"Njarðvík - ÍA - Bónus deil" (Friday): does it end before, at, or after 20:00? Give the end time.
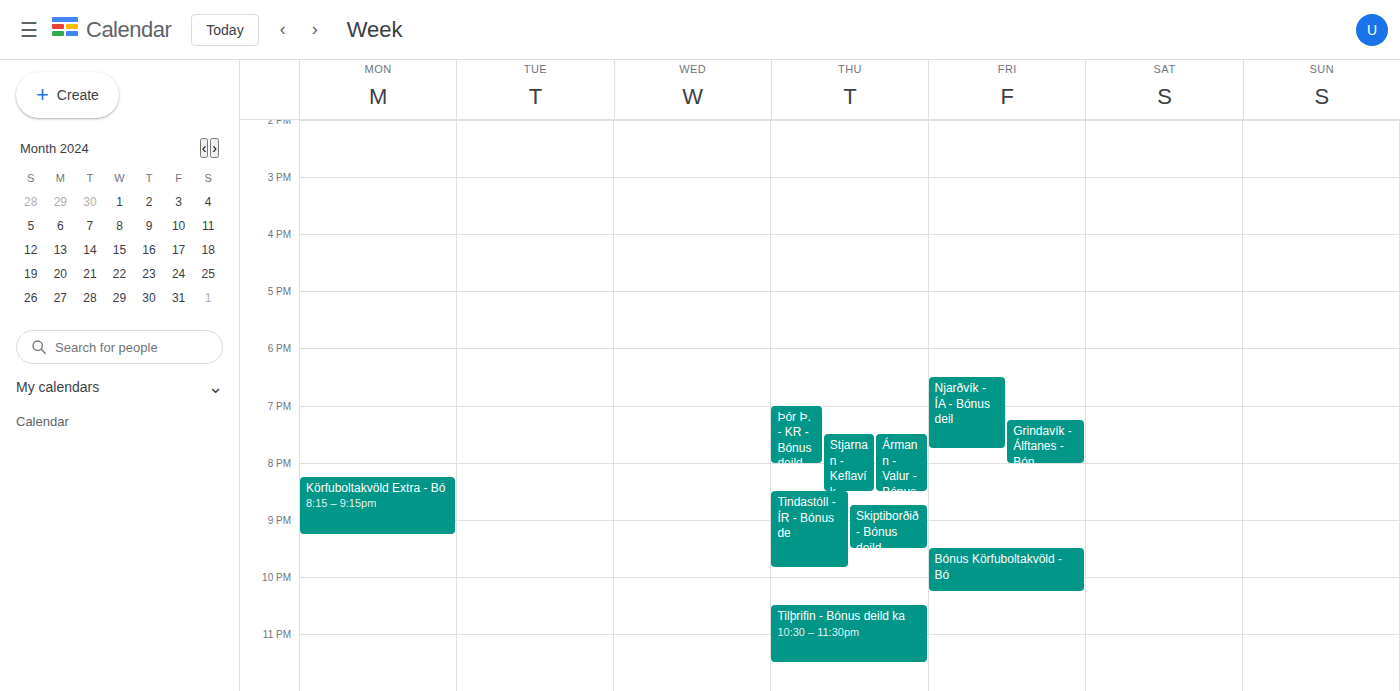
19:45 -- before 20:00, 15 minutes above the 20:00 line.